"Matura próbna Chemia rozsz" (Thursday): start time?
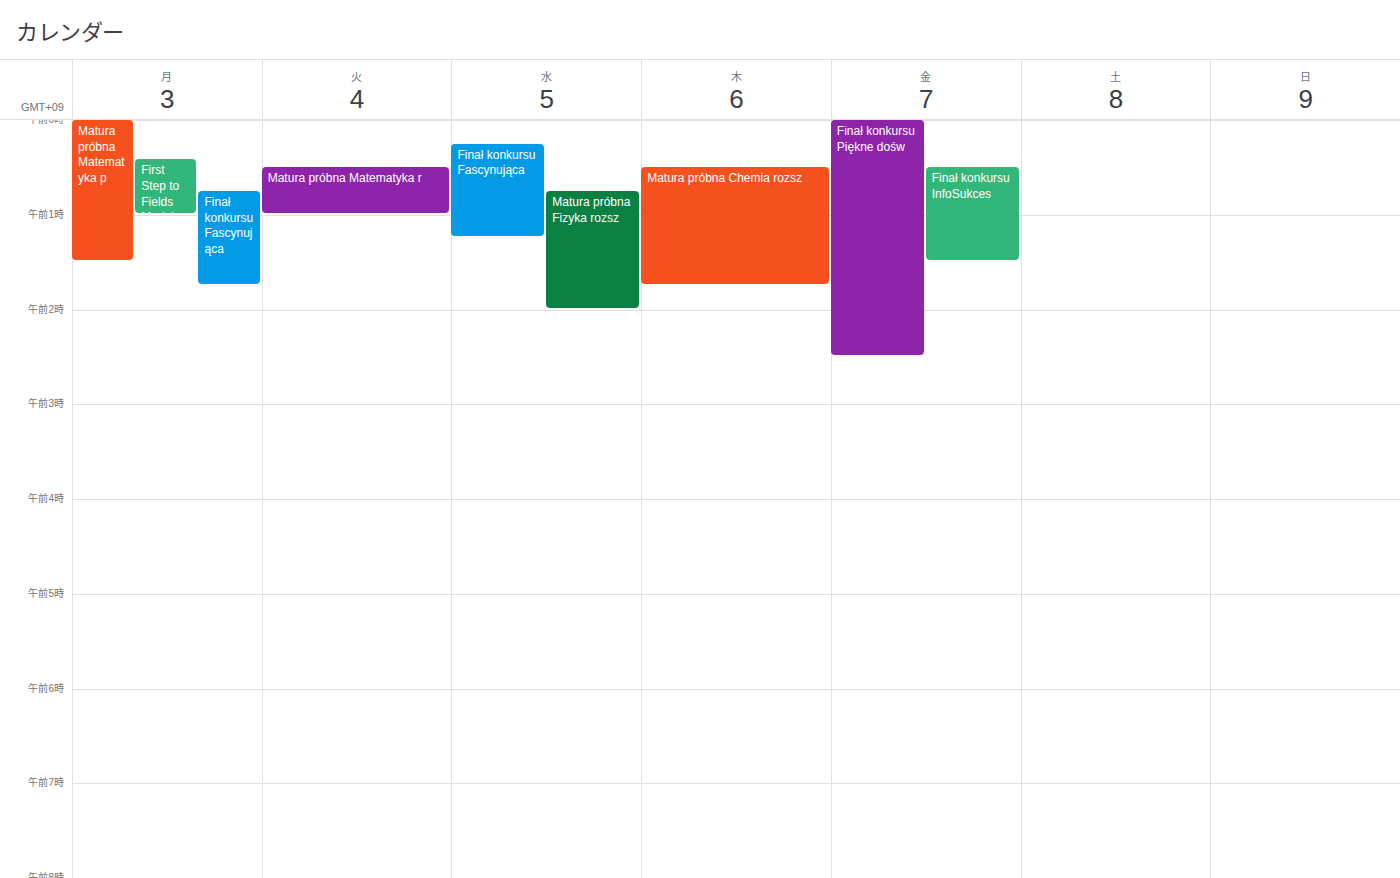
12:30 AM